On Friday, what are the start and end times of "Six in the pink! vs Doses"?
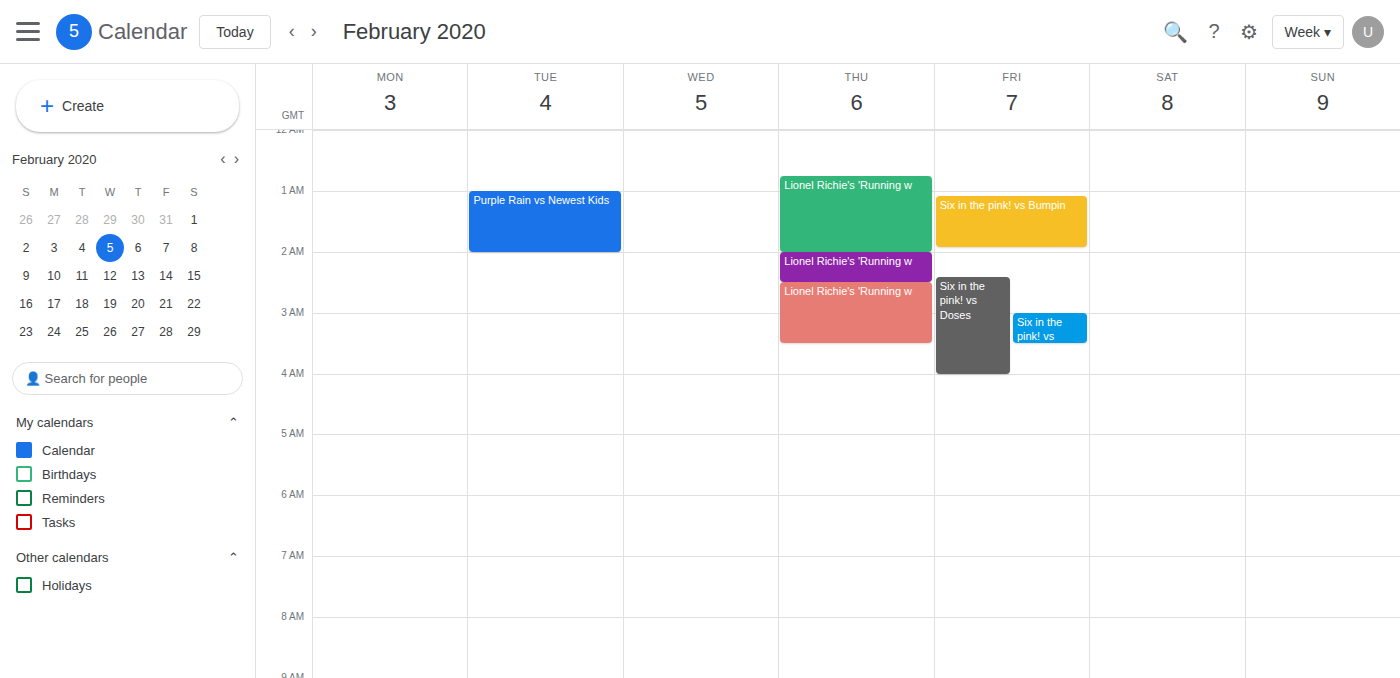
2:25 AM to 4:00 AM